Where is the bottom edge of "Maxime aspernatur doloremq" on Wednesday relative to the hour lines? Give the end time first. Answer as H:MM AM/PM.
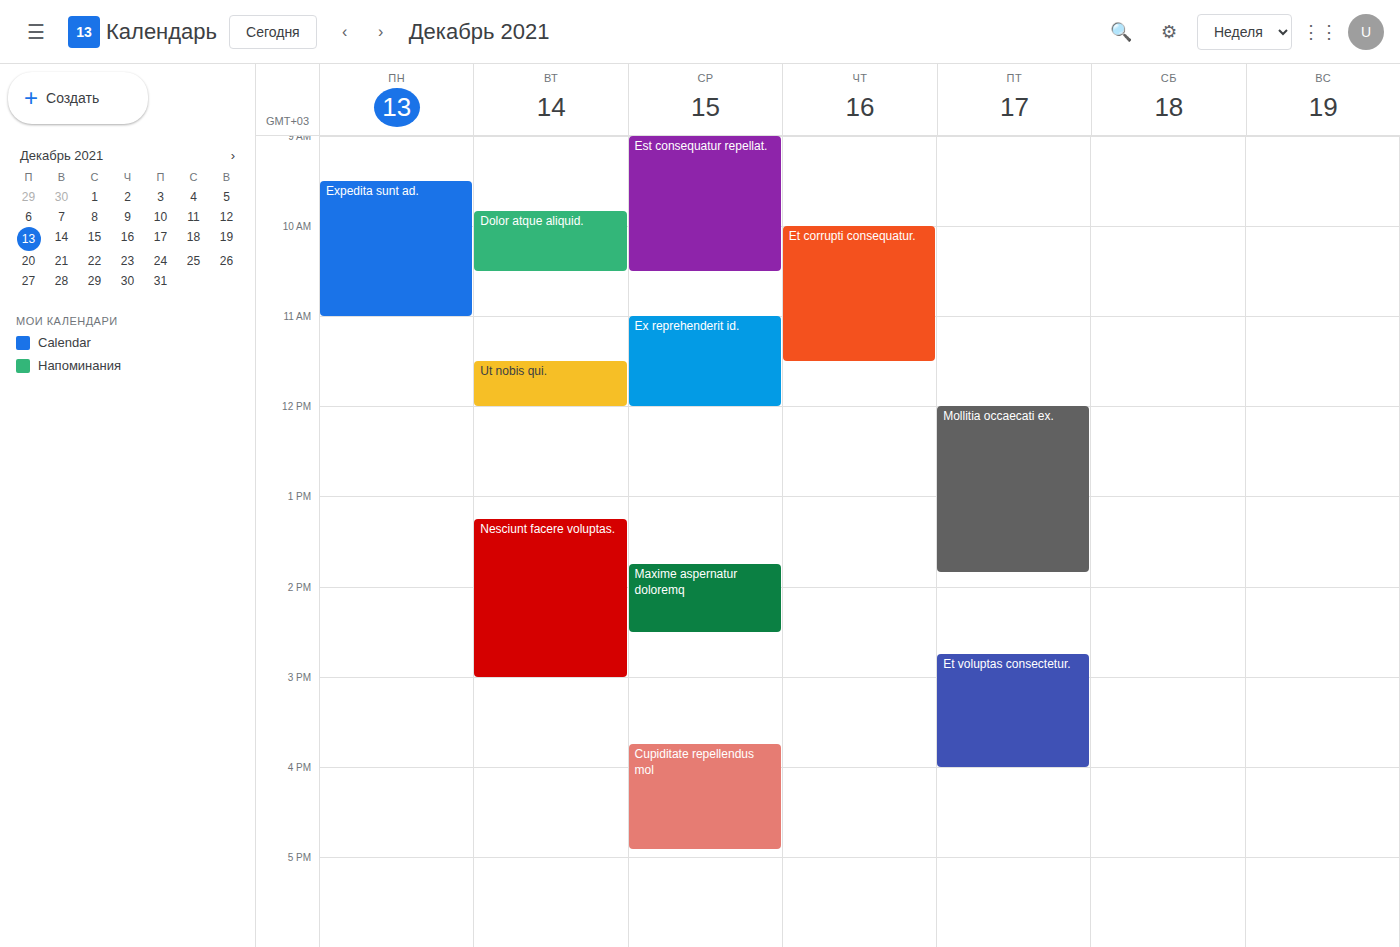
2:30 PM -- halfway between the 2 PM and 3 PM lines.